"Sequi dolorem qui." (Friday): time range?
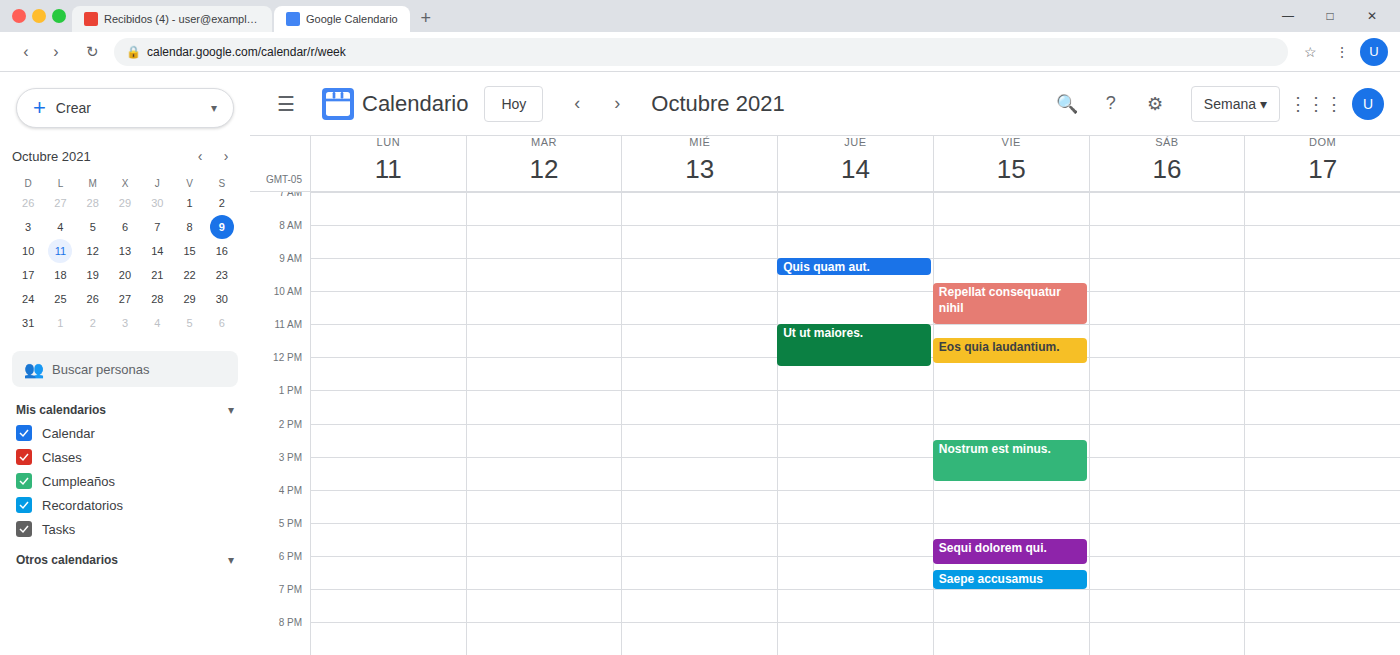
5:30 PM to 6:15 PM